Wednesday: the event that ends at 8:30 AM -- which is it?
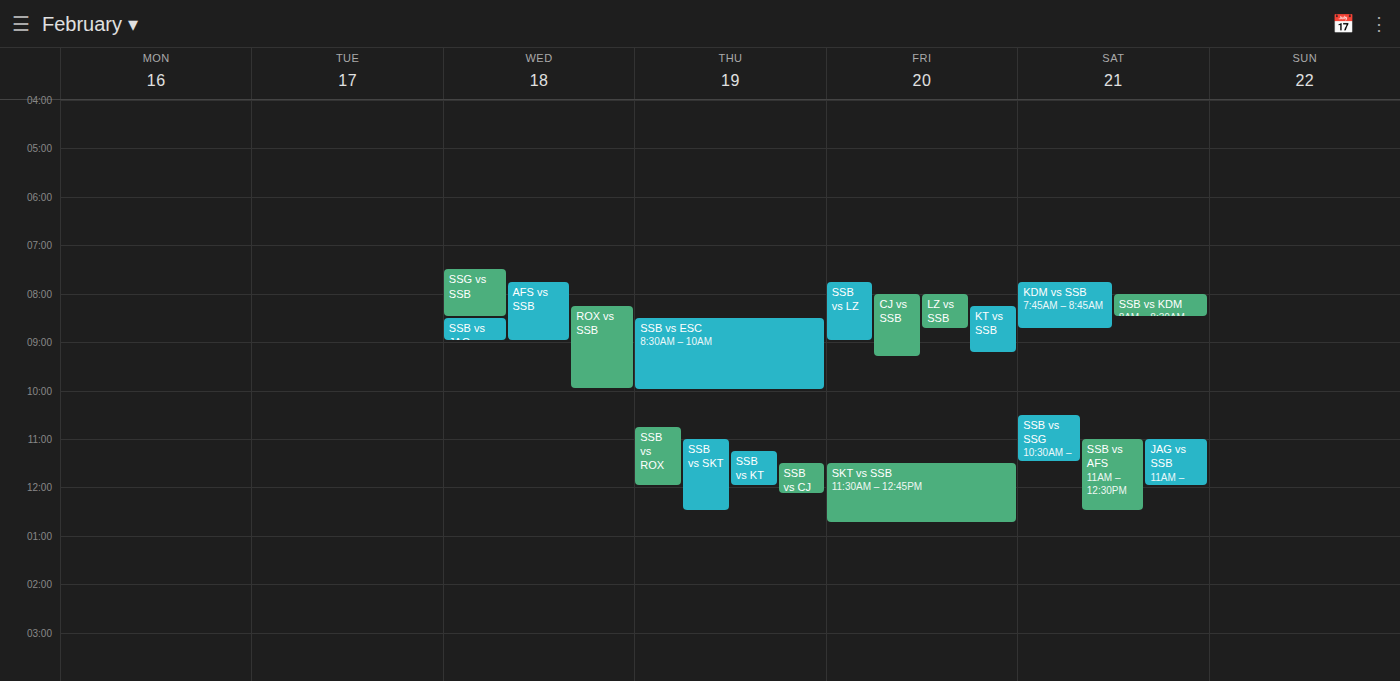
"SSG vs SSB"